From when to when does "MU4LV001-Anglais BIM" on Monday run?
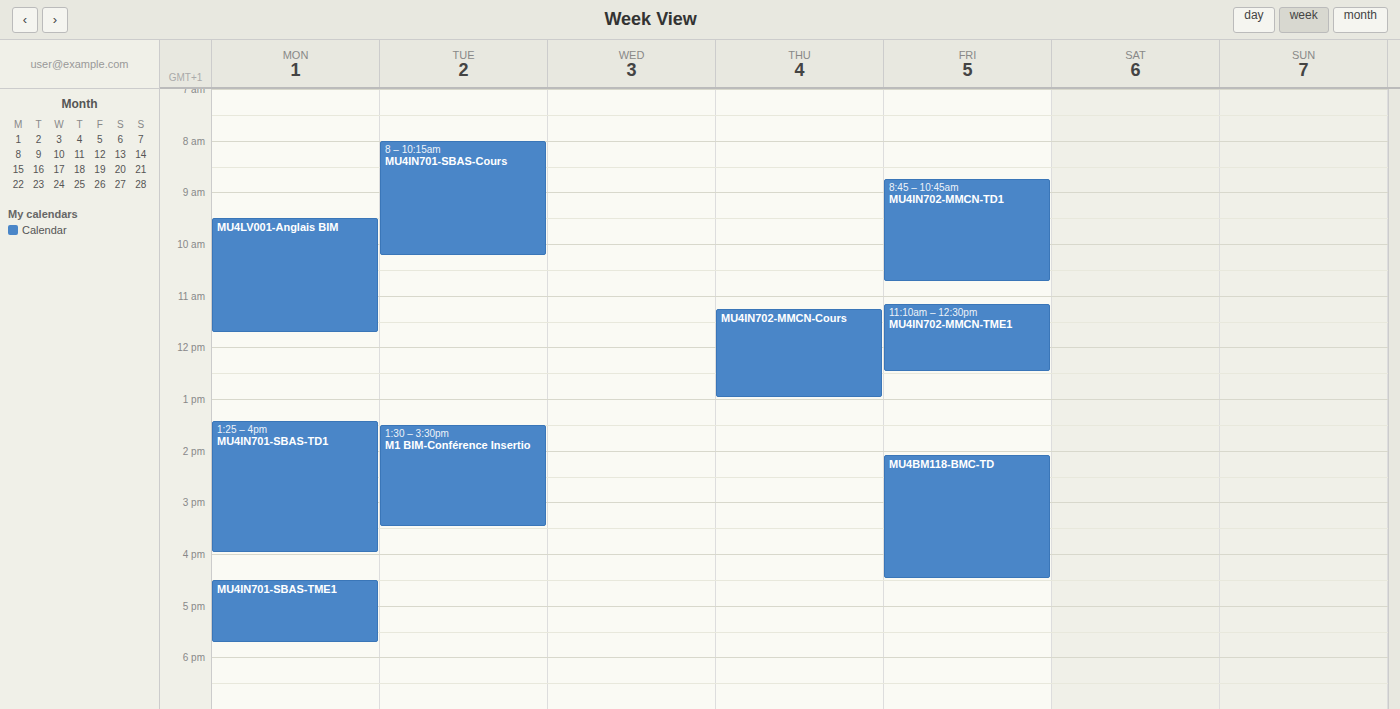
9:30 AM to 11:45 AM